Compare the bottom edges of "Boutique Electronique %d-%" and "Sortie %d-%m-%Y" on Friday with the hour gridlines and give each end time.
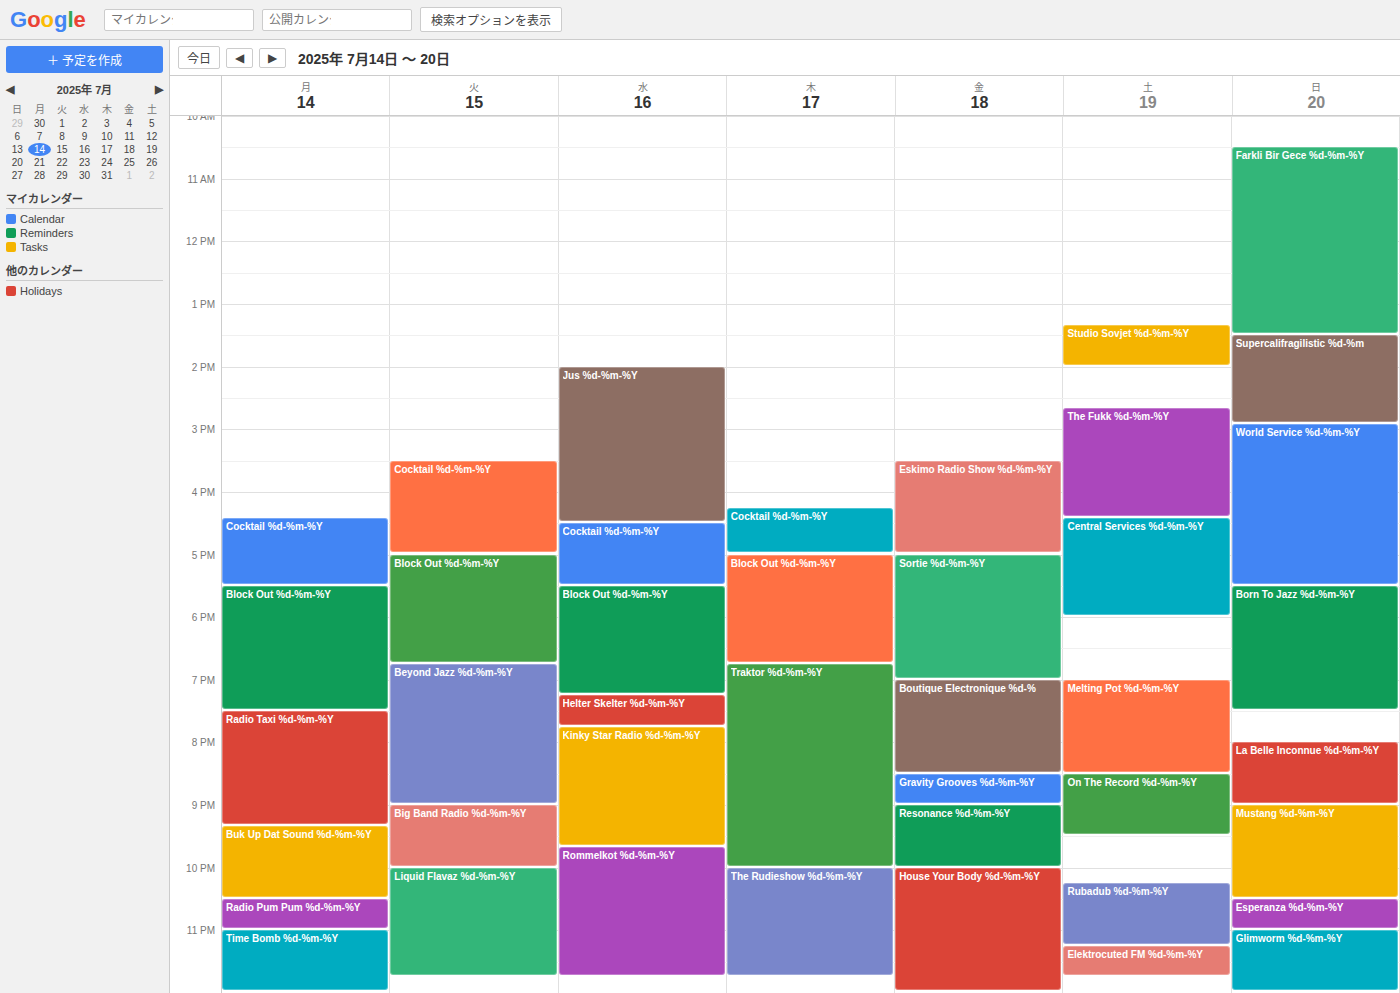
"Boutique Electronique %d-%": 8:30 PM, halfway between the 8 PM and 9 PM lines. "Sortie %d-%m-%Y": 7:00 PM, exactly on the 7 PM line.